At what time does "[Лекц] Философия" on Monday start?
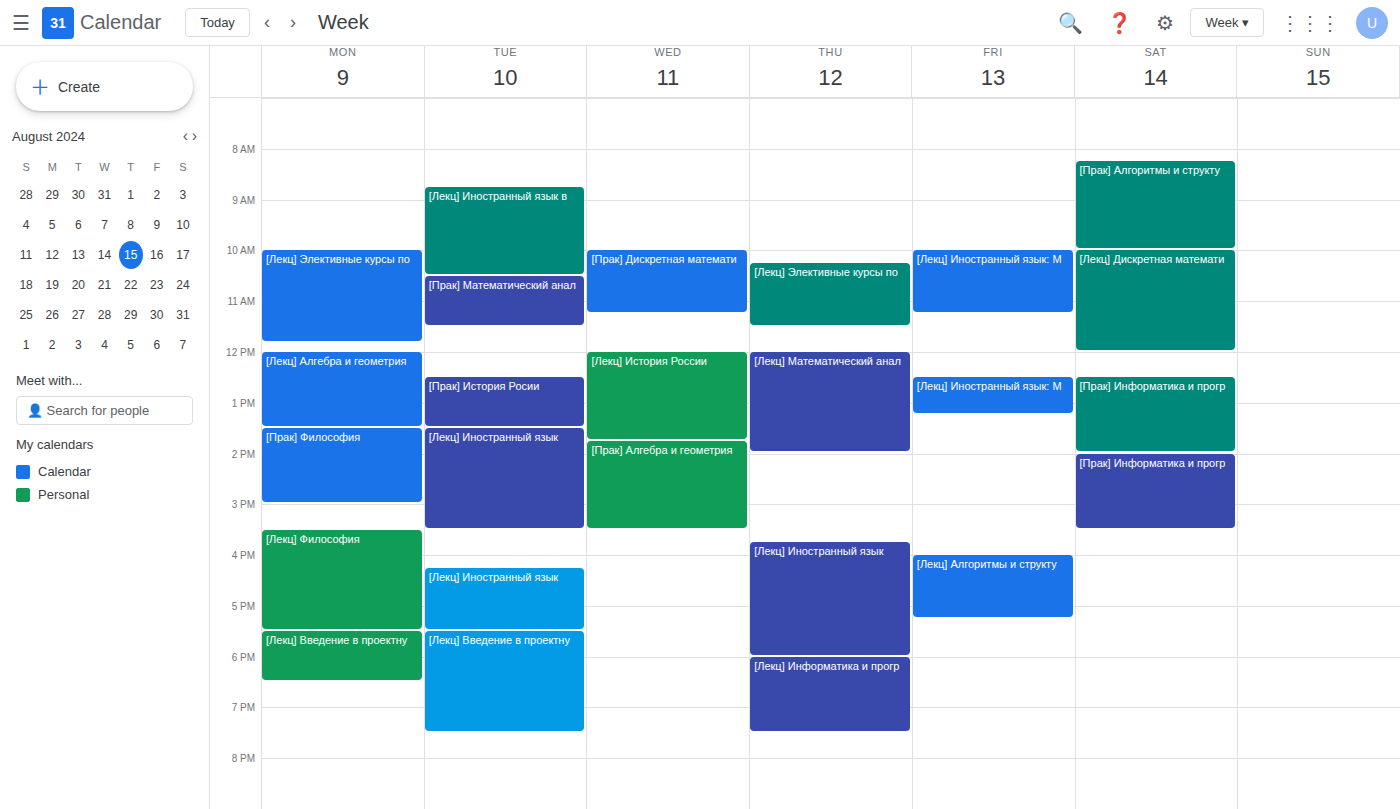
3:30 PM